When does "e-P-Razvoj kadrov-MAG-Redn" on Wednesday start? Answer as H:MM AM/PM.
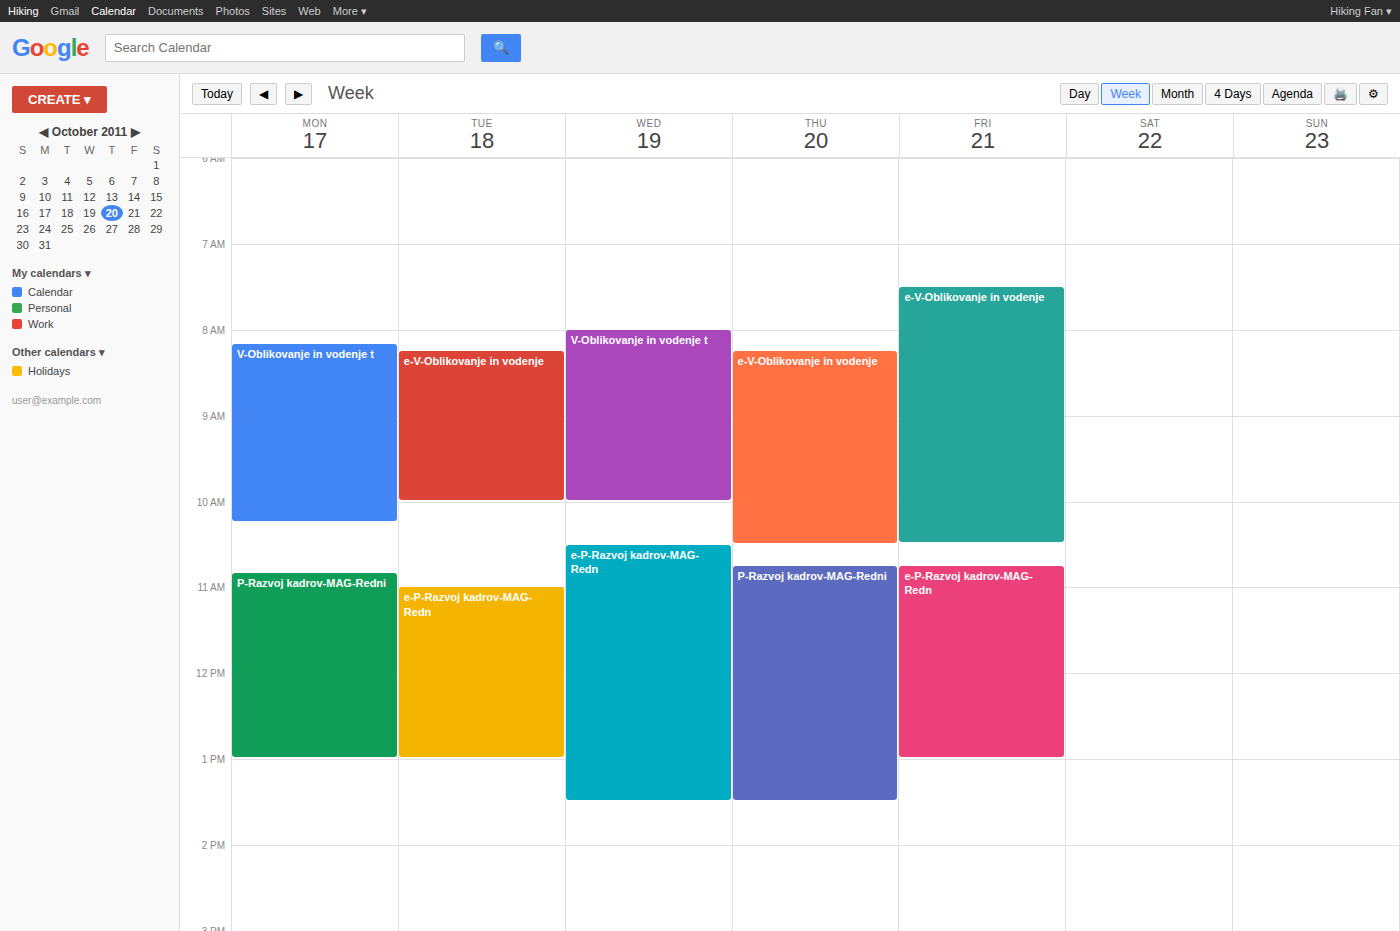
10:30 AM